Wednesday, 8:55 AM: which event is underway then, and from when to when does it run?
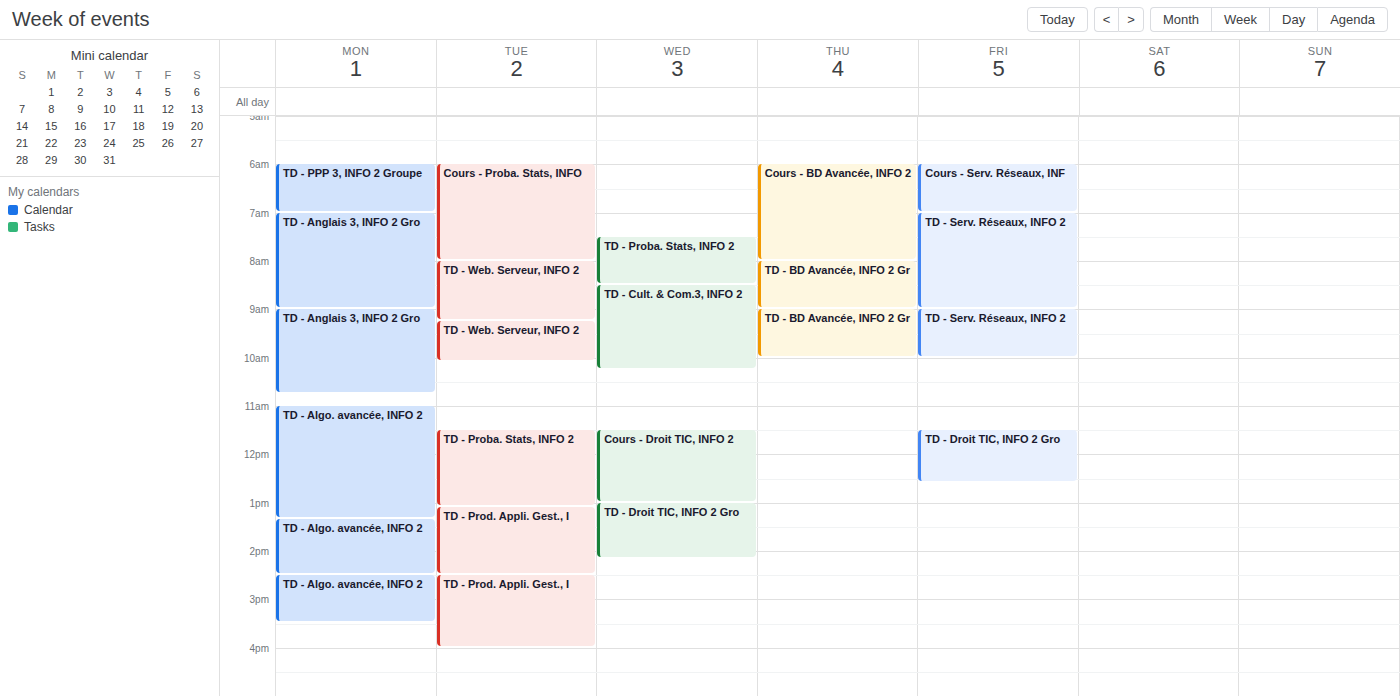
"TD - Cult. & Com.3, INFO 2", 8:30 AM to 10:15 AM